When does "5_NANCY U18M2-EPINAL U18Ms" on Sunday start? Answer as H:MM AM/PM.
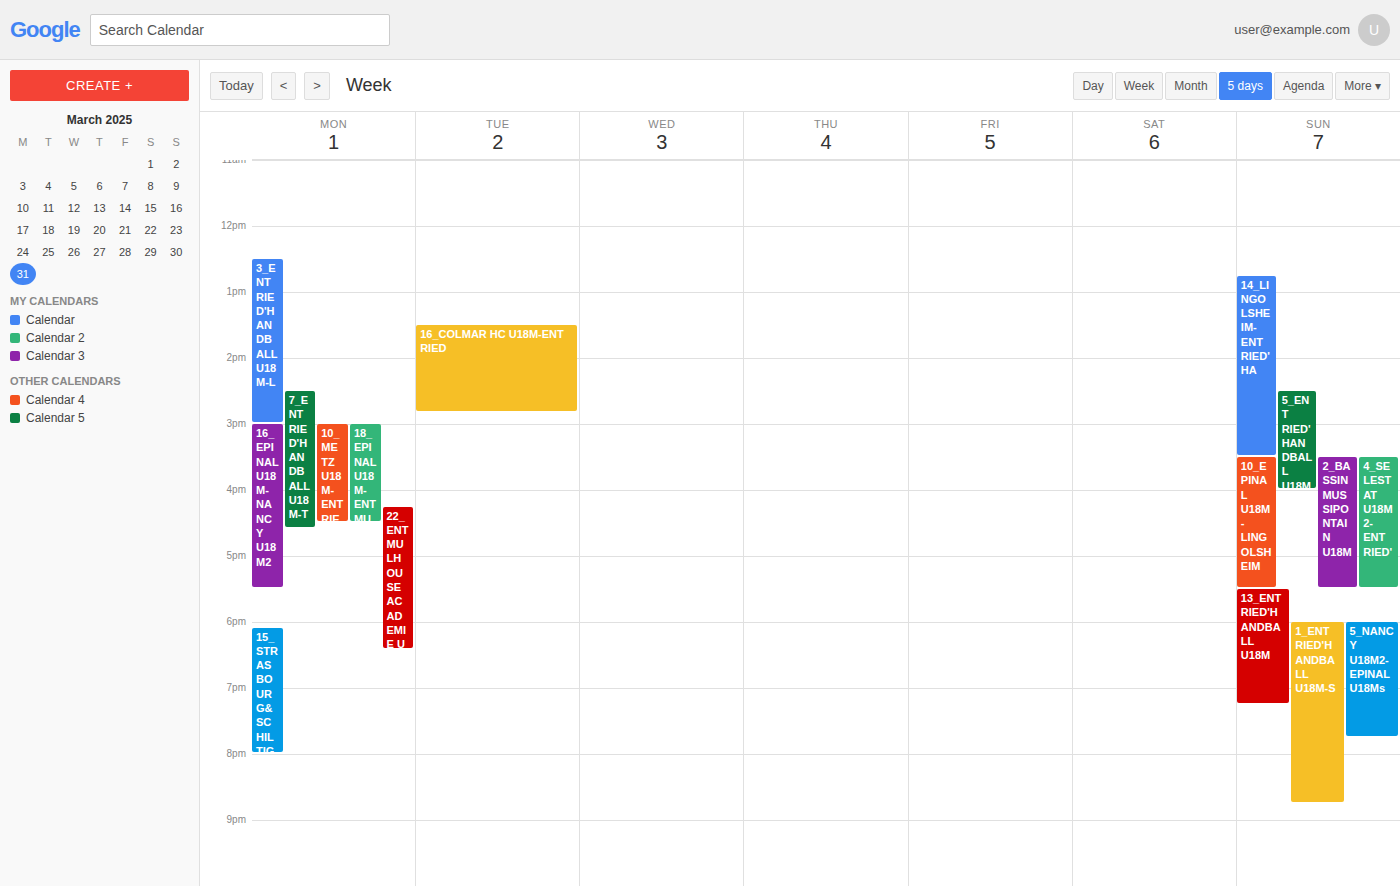
6:00 PM